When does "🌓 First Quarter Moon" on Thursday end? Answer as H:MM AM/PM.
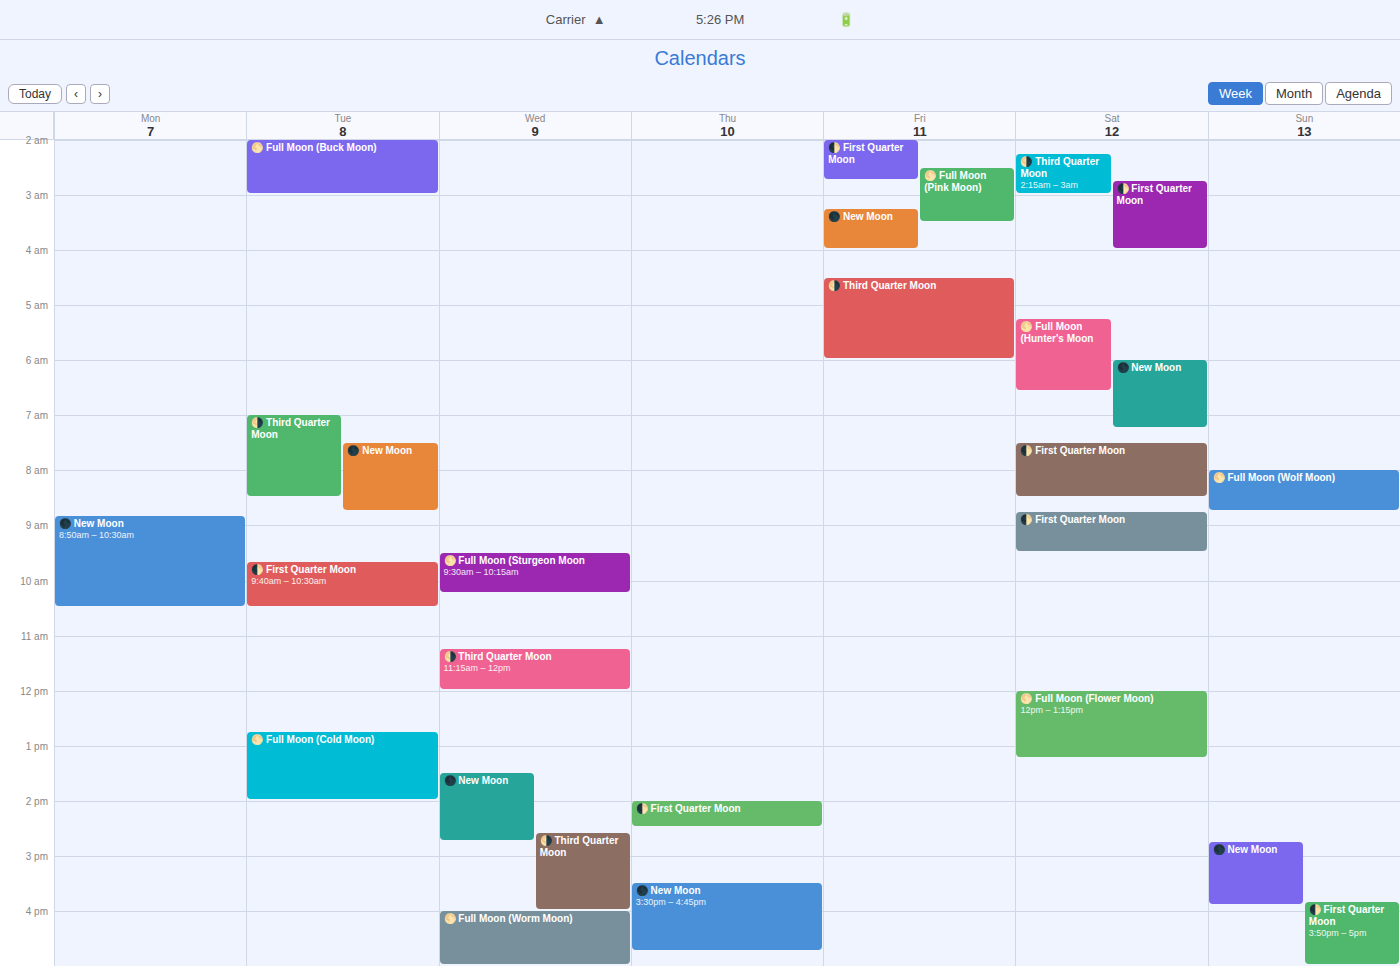
2:30 PM